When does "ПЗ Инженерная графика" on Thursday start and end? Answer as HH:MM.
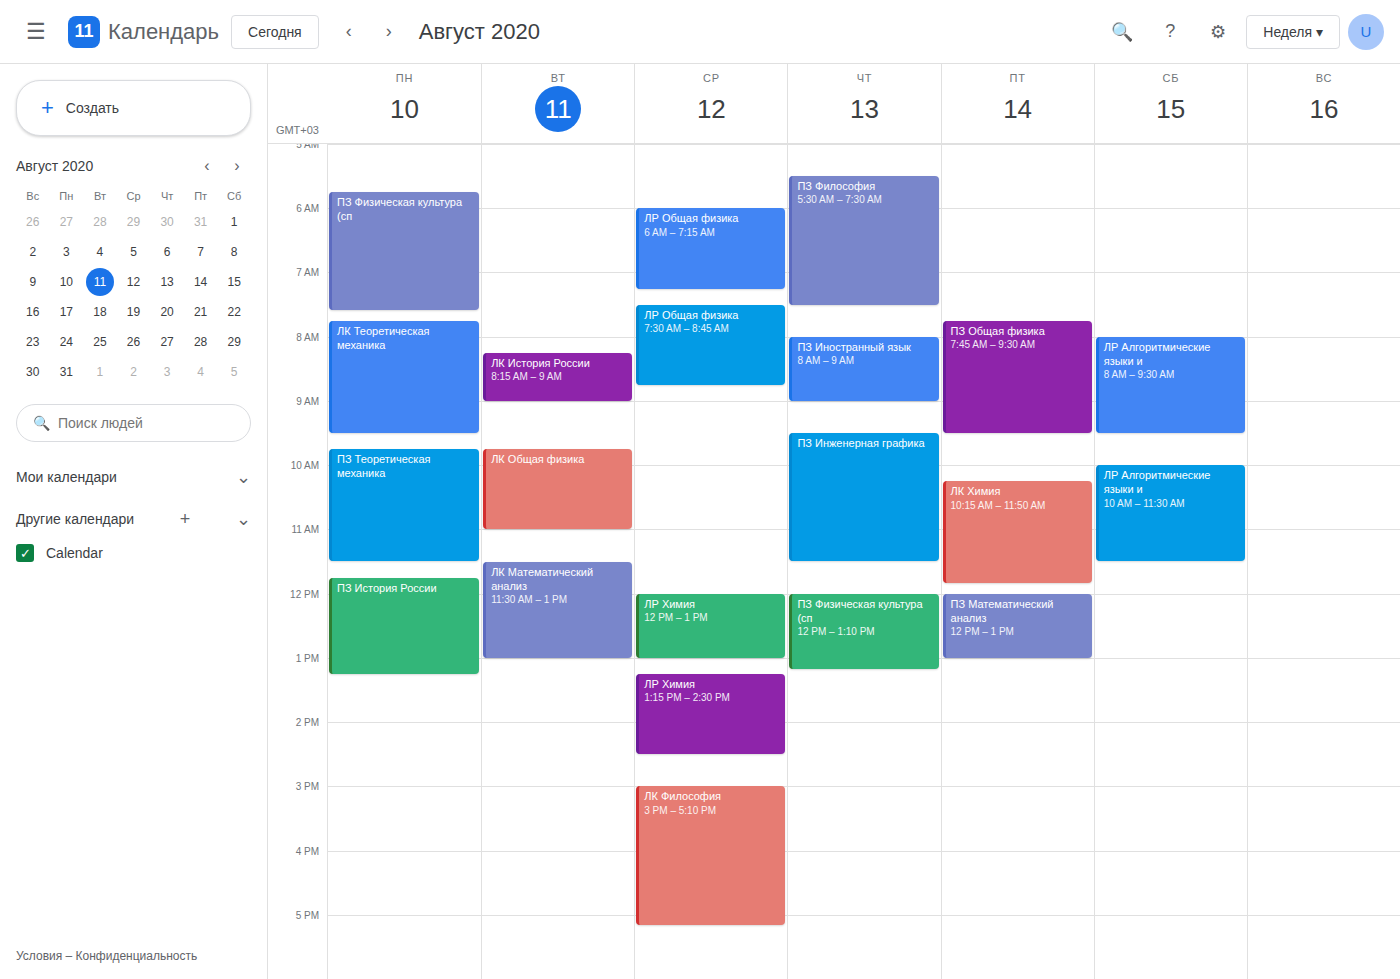
09:30 to 11:30